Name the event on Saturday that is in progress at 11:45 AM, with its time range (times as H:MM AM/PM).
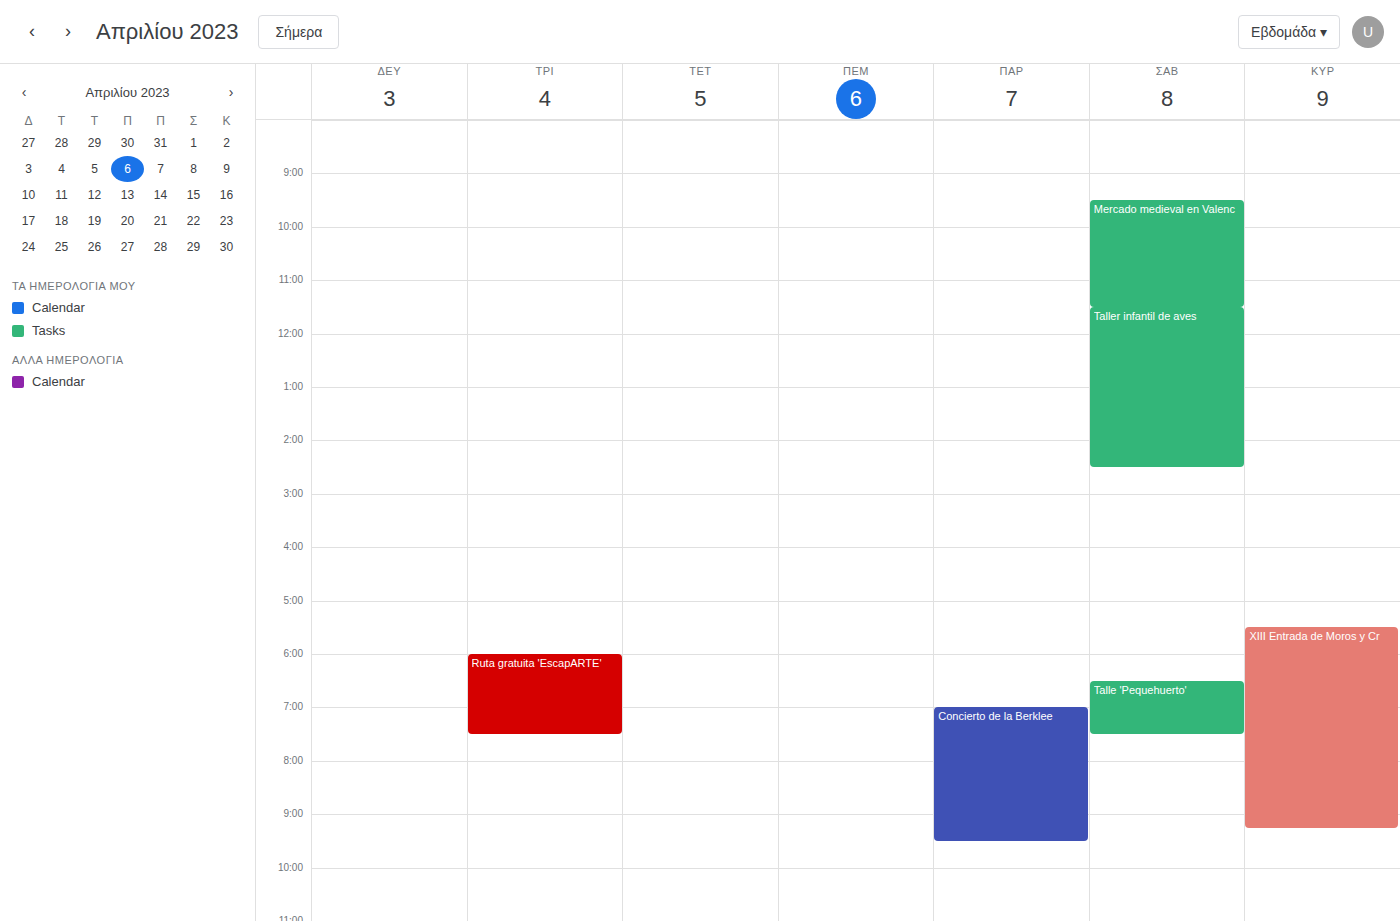
"Taller infantil de aves", 11:30 AM to 2:30 PM